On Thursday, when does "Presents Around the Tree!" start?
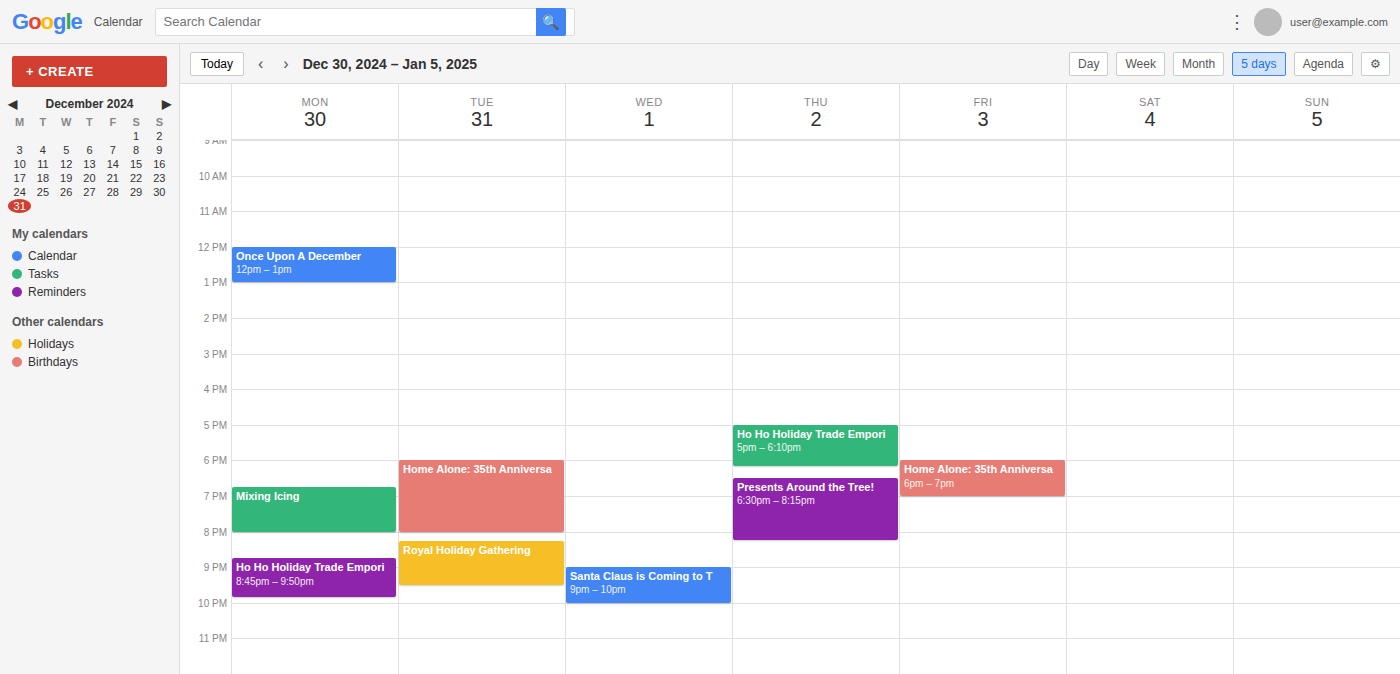
18:30